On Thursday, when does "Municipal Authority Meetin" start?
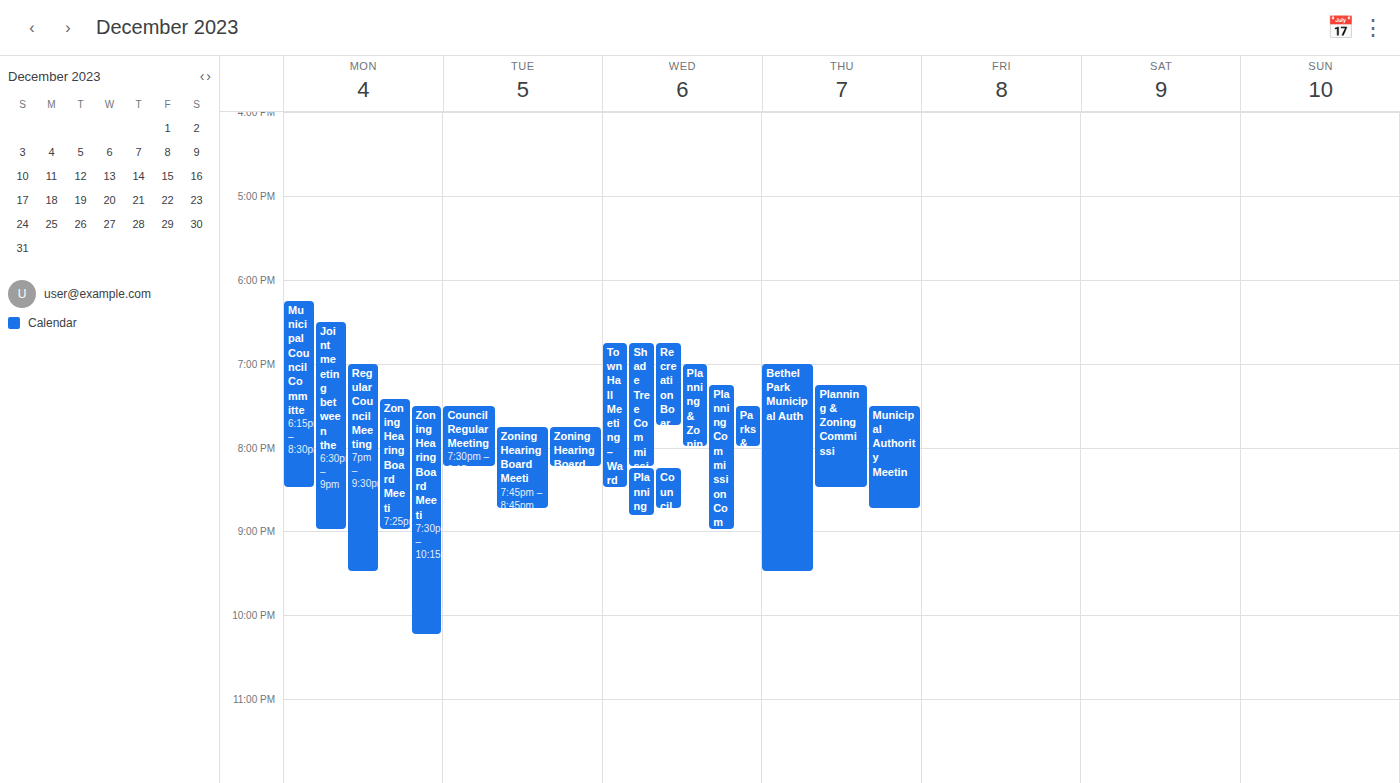
19:30